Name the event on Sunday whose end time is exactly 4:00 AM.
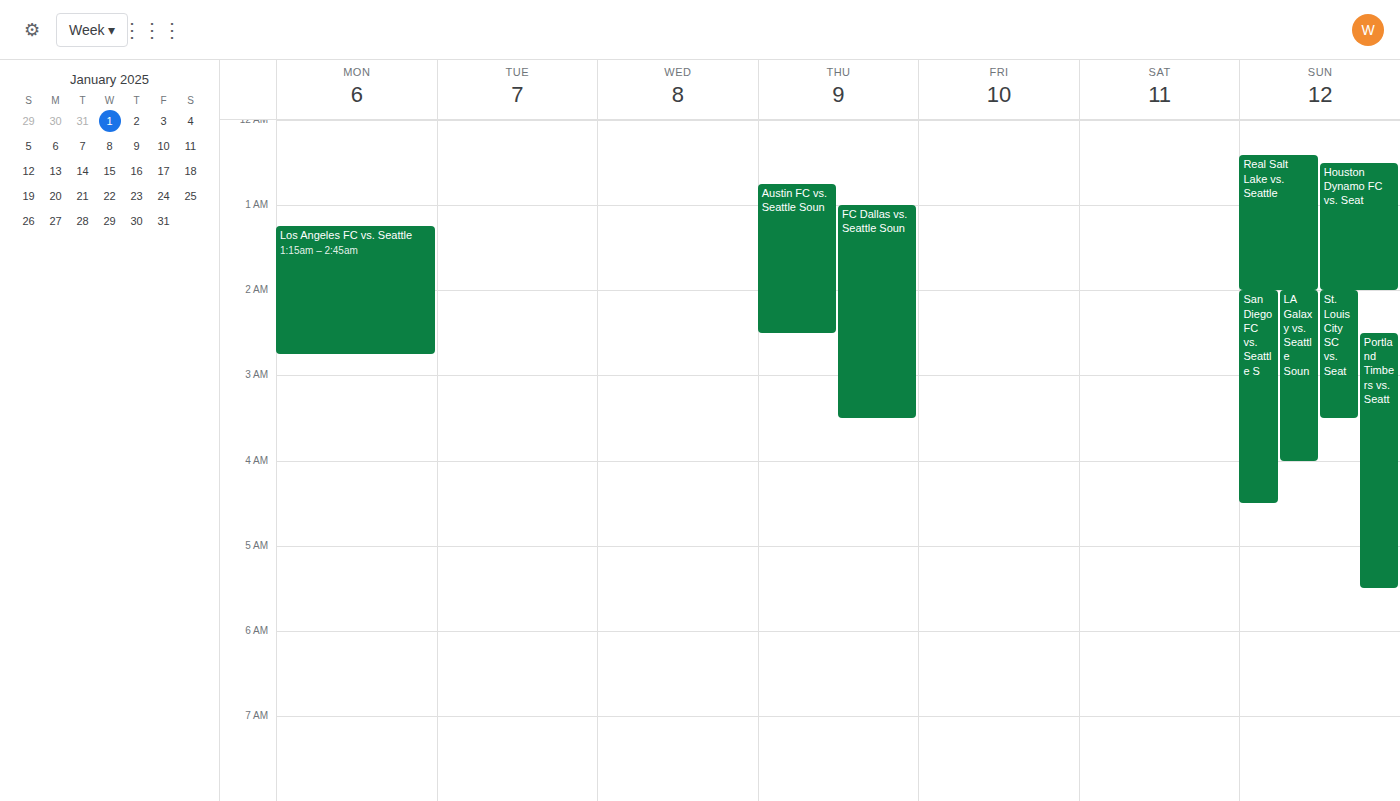
"LA Galaxy vs. Seattle Soun"